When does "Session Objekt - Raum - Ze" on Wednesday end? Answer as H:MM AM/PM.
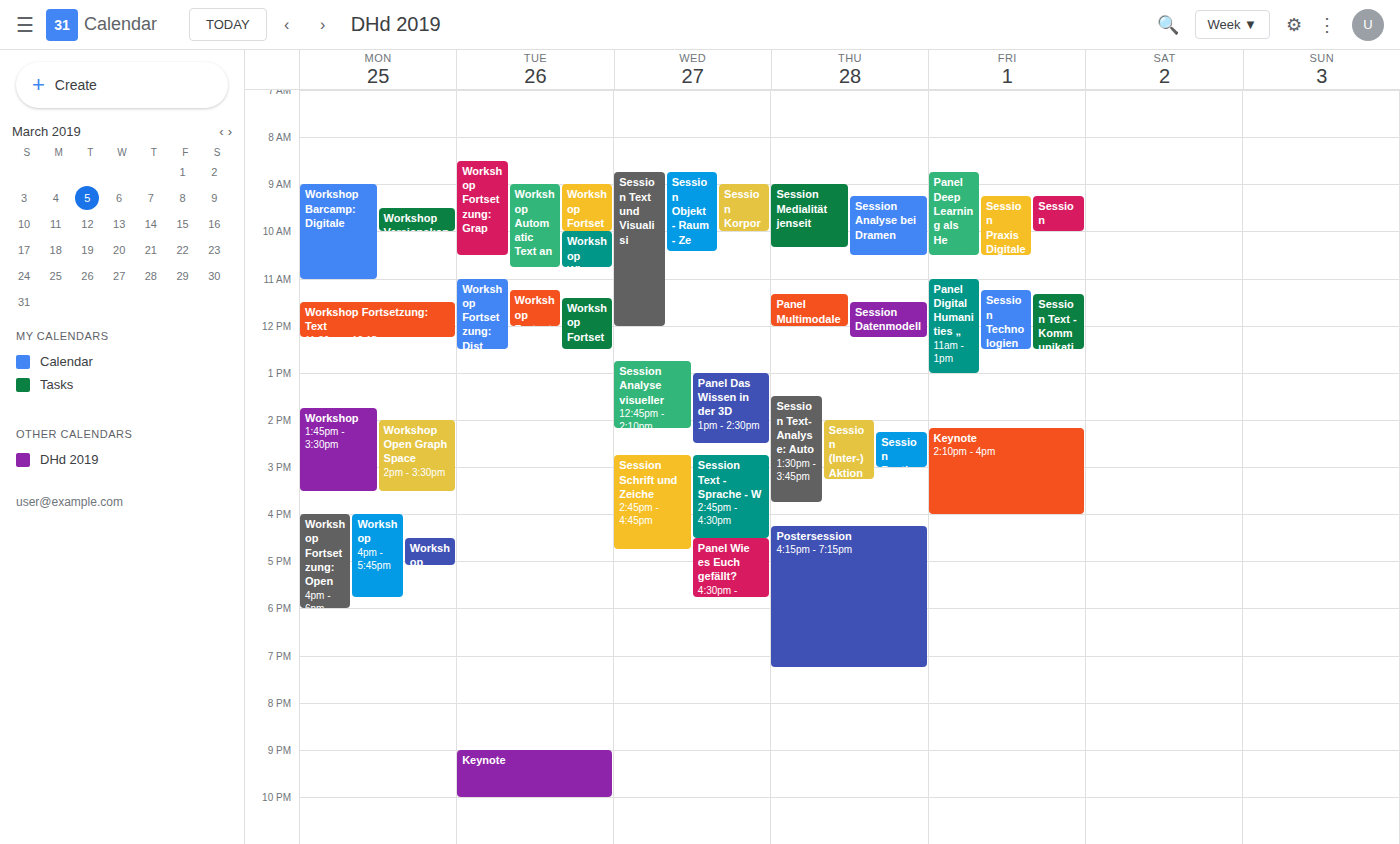
10:25 AM